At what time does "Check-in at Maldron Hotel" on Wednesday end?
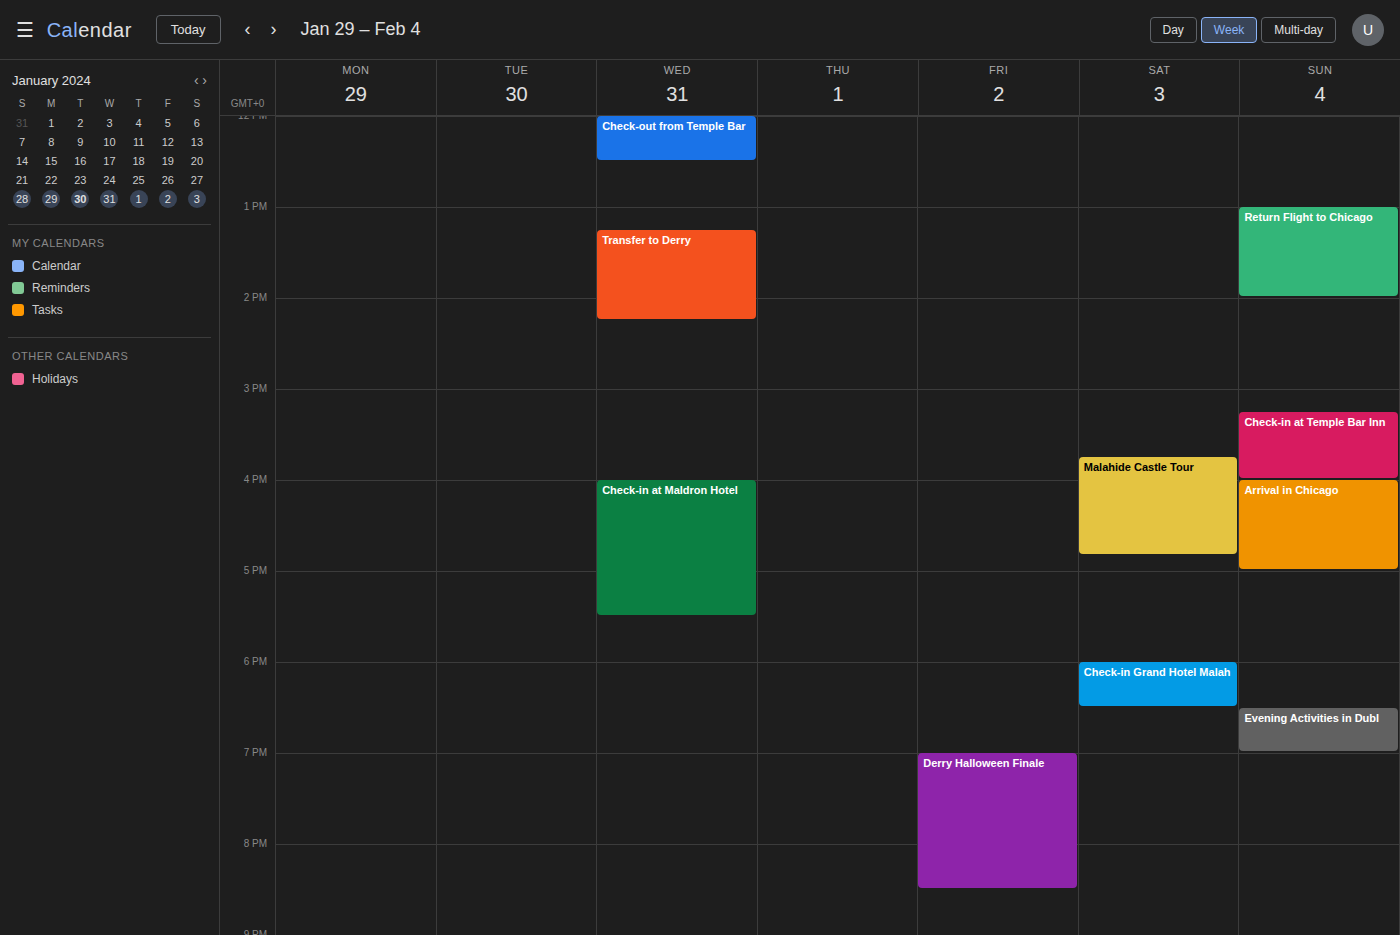
5:30 PM